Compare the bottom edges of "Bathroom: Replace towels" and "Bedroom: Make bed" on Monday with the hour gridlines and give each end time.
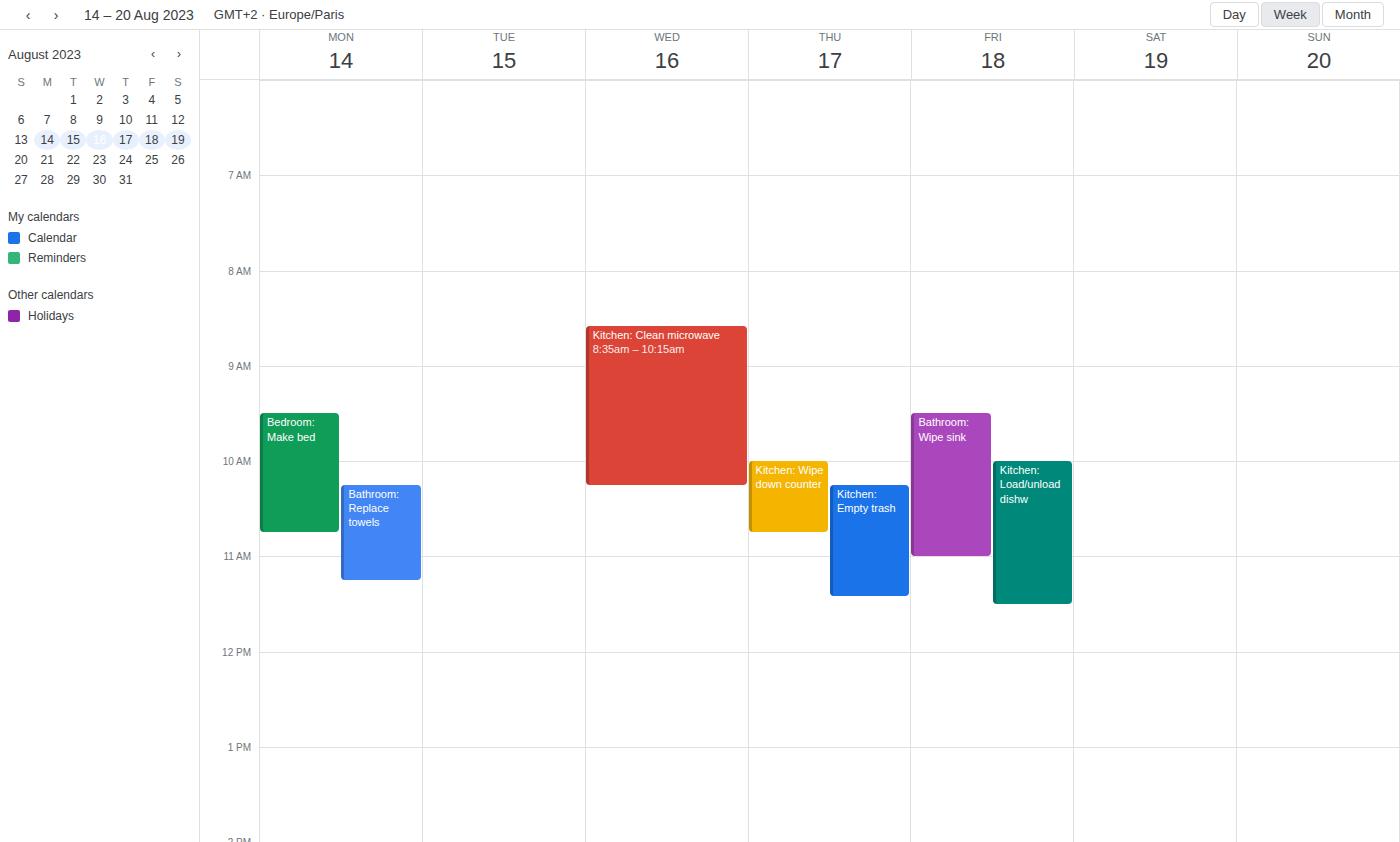
"Bathroom: Replace towels": 11:15 AM, neither: a quarter of the way from the 11 AM line to the 12 PM line. "Bedroom: Make bed": 10:45 AM, neither: three quarters of the way from the 10 AM line to the 11 AM line.